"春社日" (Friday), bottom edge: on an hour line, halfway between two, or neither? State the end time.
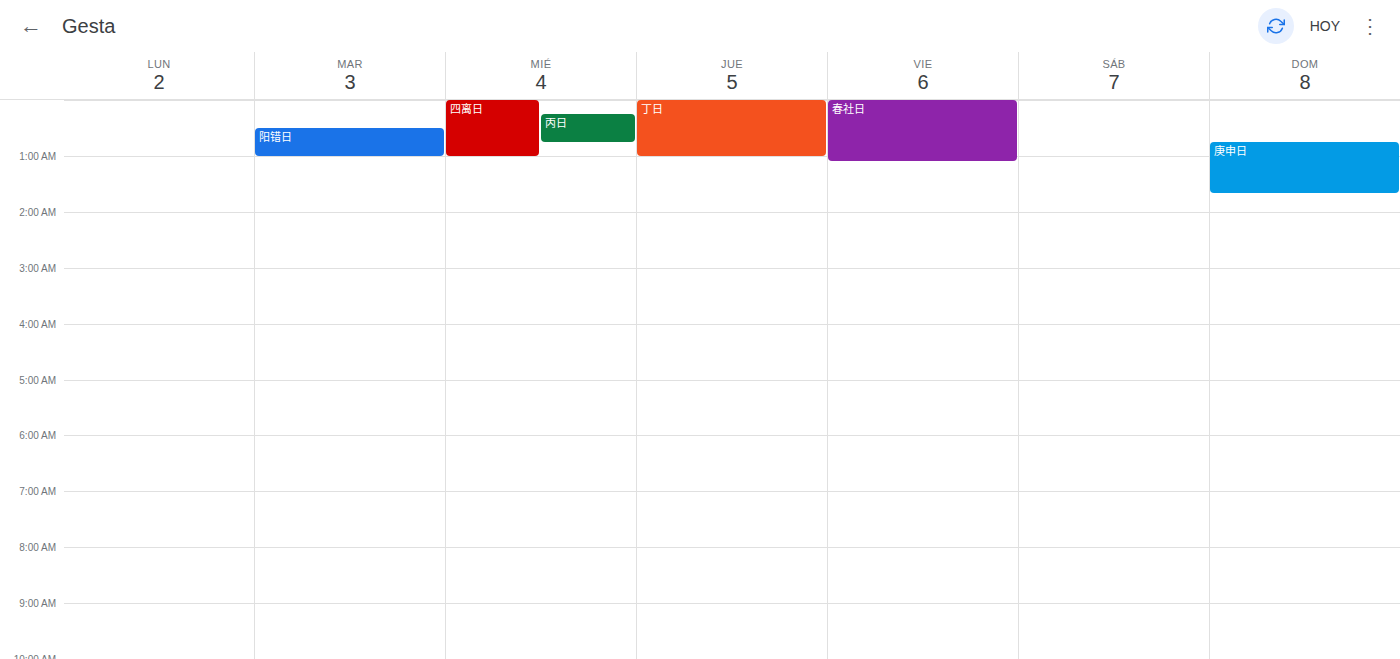
01:05 -- neither: 5 minutes below the 01:00 line and 55 minutes above the 02:00 line.